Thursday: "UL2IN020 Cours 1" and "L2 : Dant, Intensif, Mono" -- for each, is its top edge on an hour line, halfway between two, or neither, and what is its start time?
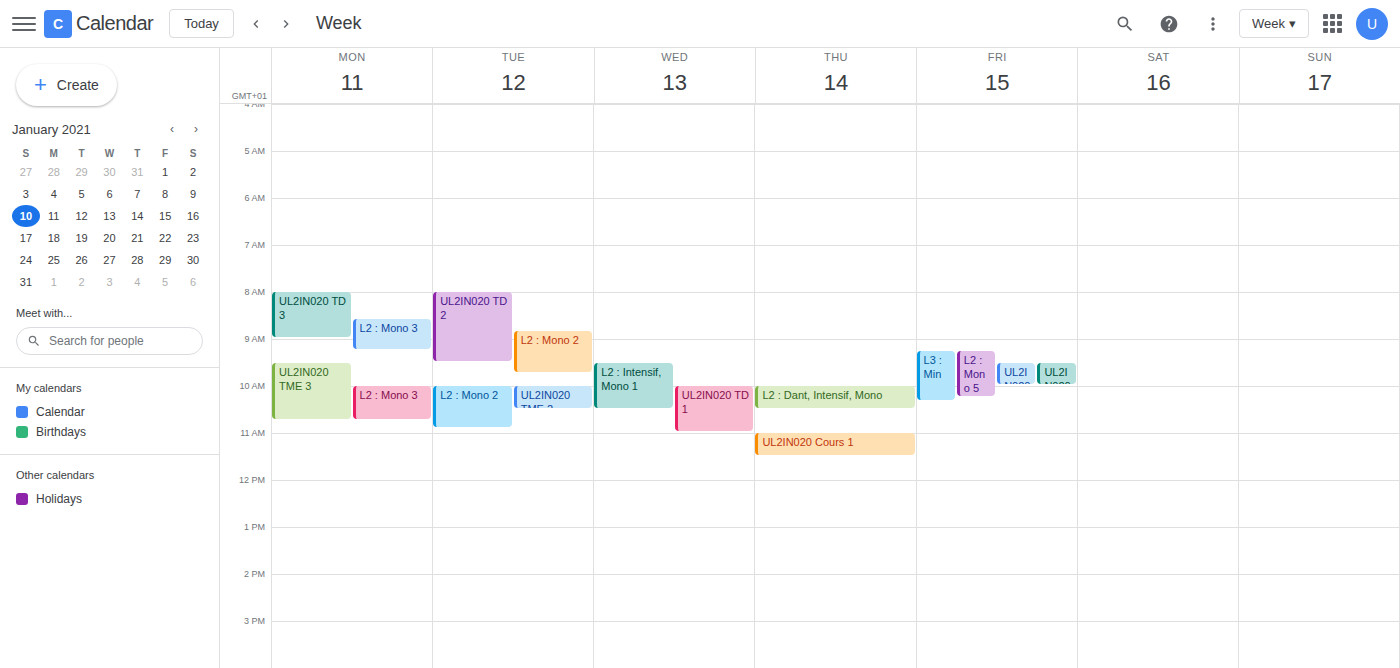
"UL2IN020 Cours 1": 11:00, exactly on the 11:00 line. "L2 : Dant, Intensif, Mono": 10:00, exactly on the 10:00 line.